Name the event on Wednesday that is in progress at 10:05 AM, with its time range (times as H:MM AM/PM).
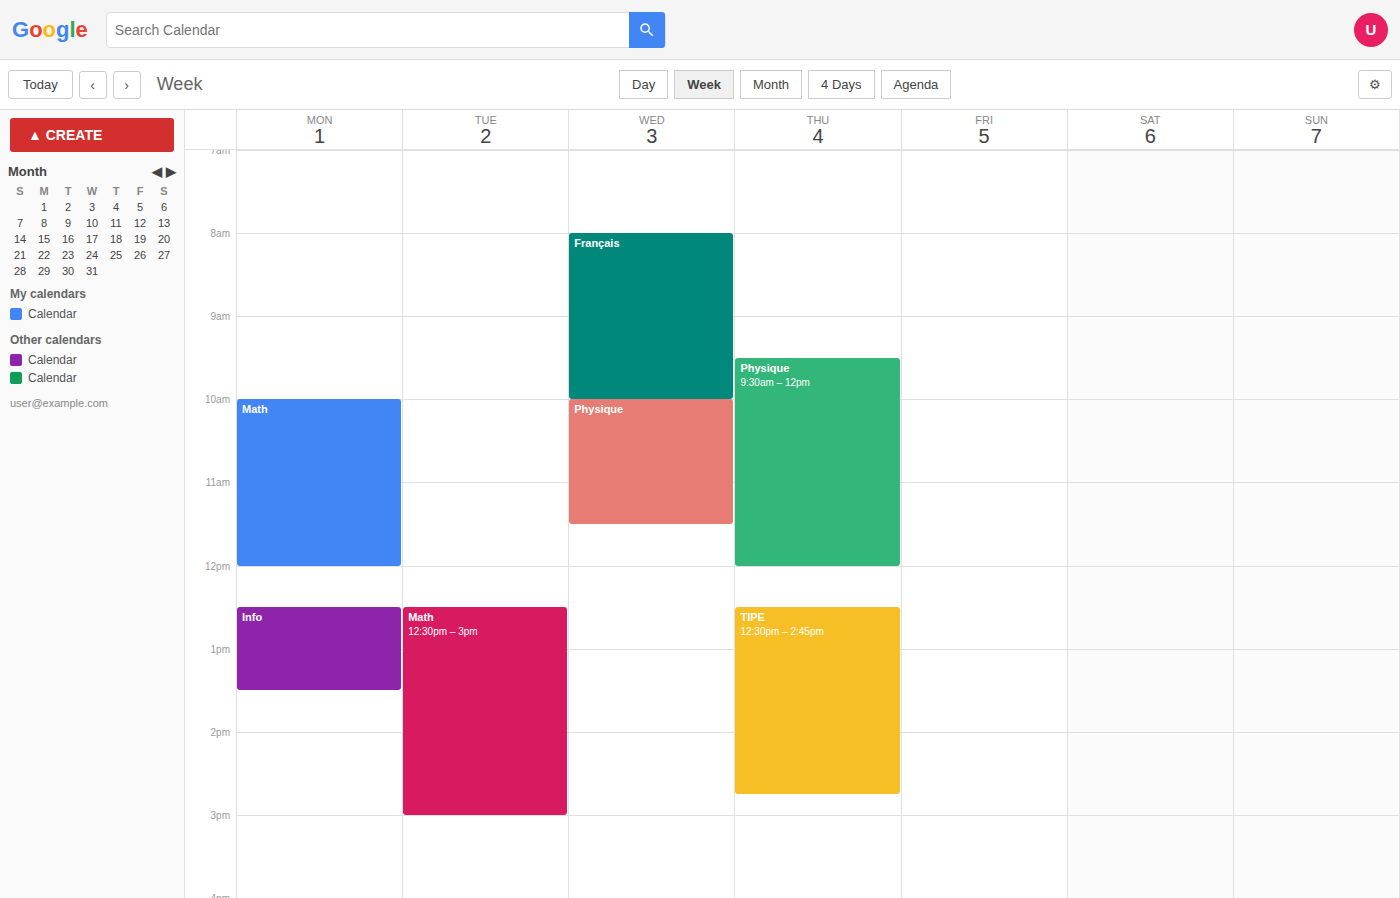
"Physique", 10:00 AM to 11:30 AM